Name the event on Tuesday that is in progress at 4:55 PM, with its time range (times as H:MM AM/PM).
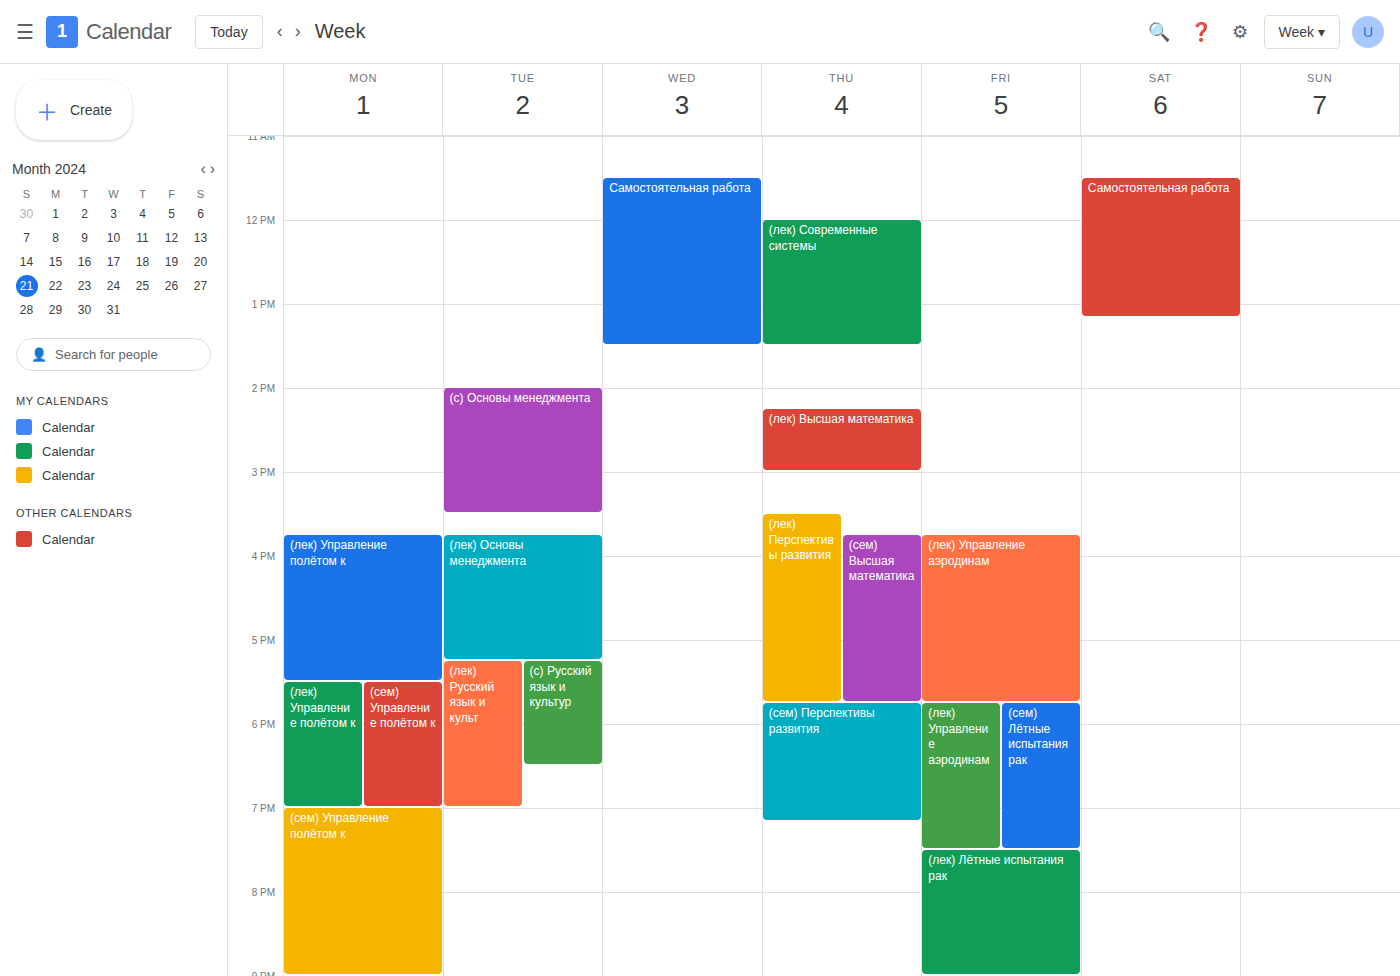
"(лек) Основы менеджмента", 3:45 PM to 5:15 PM